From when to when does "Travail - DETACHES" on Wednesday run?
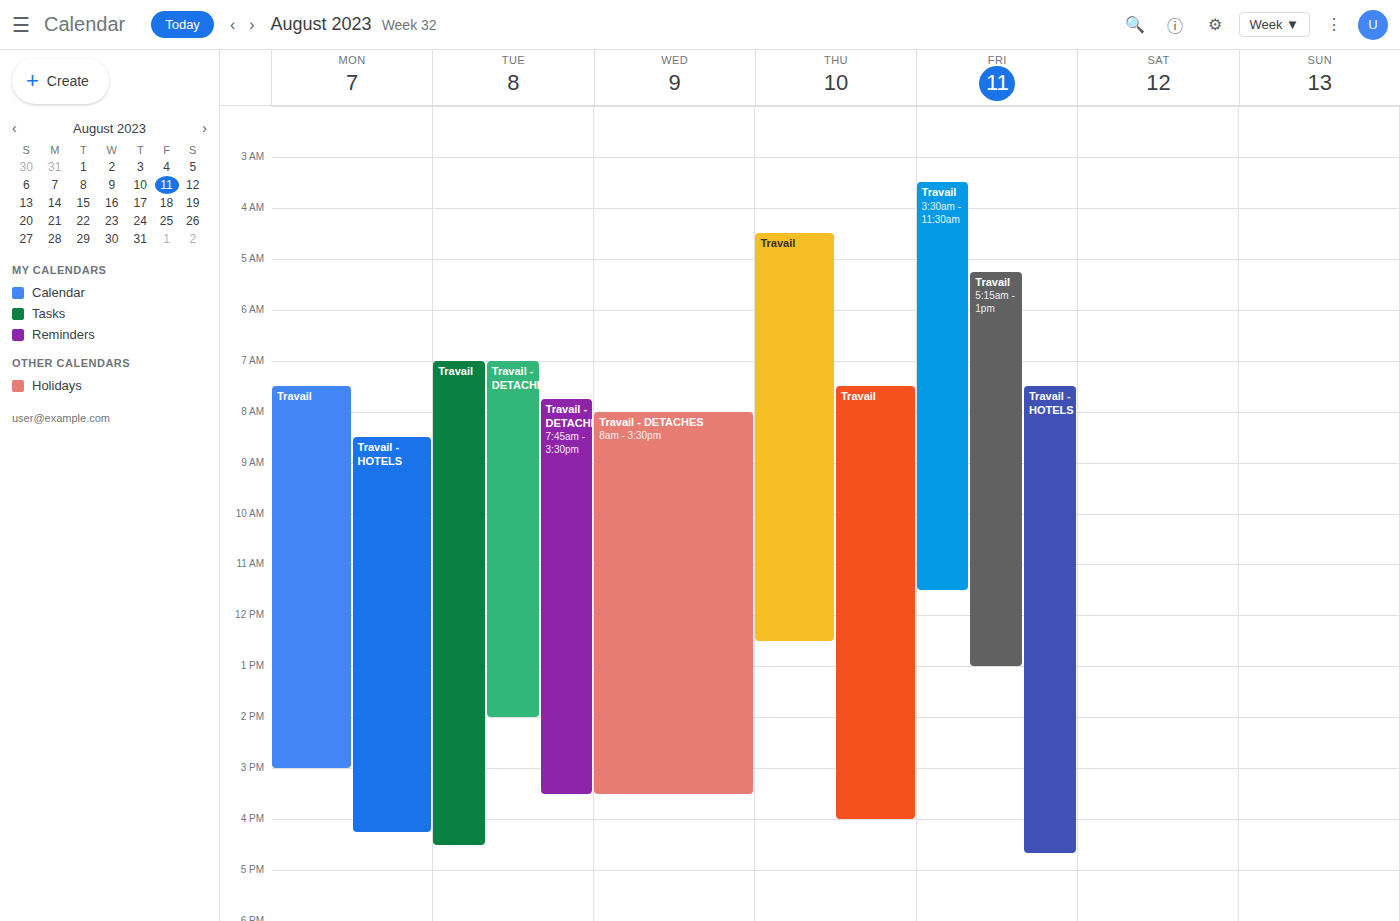
8:00 AM to 3:30 PM